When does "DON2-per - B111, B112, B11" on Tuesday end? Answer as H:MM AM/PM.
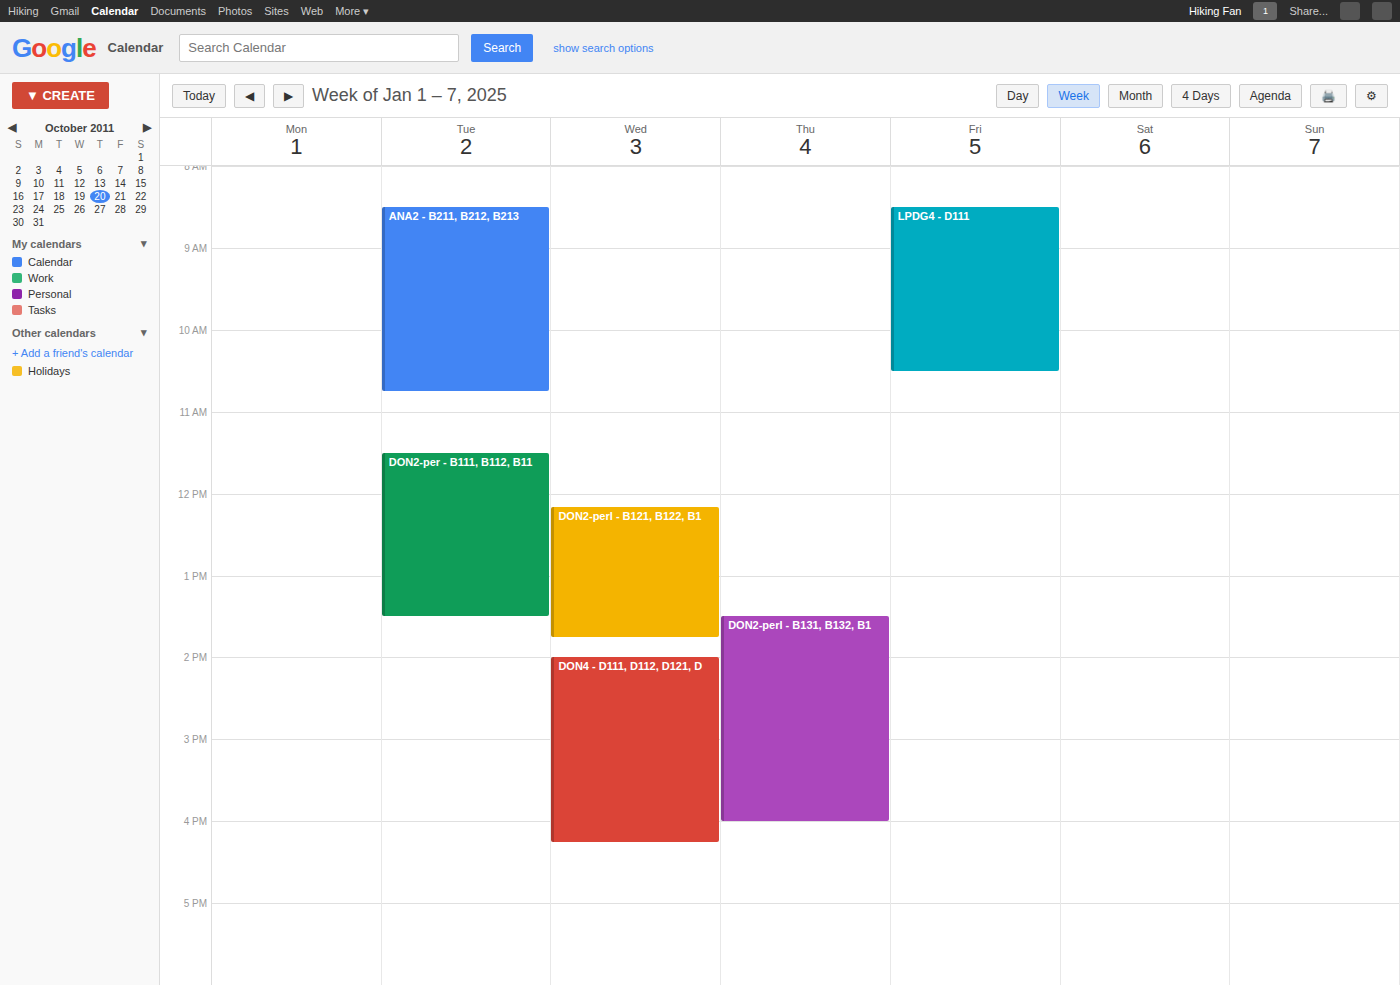
1:30 PM